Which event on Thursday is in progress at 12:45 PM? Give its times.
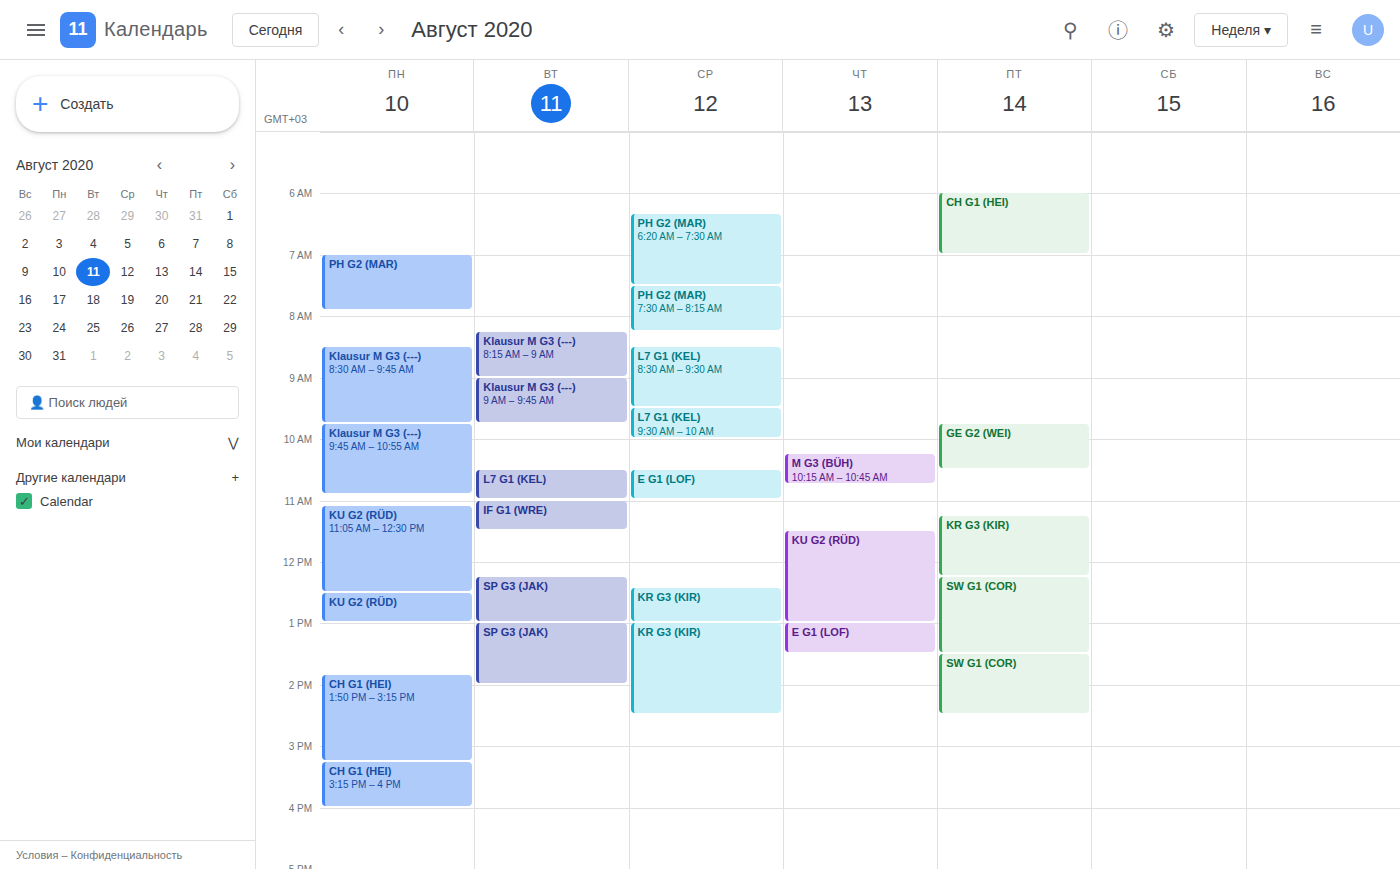
"KU G2 (RÜD)", 11:30 AM to 1:00 PM